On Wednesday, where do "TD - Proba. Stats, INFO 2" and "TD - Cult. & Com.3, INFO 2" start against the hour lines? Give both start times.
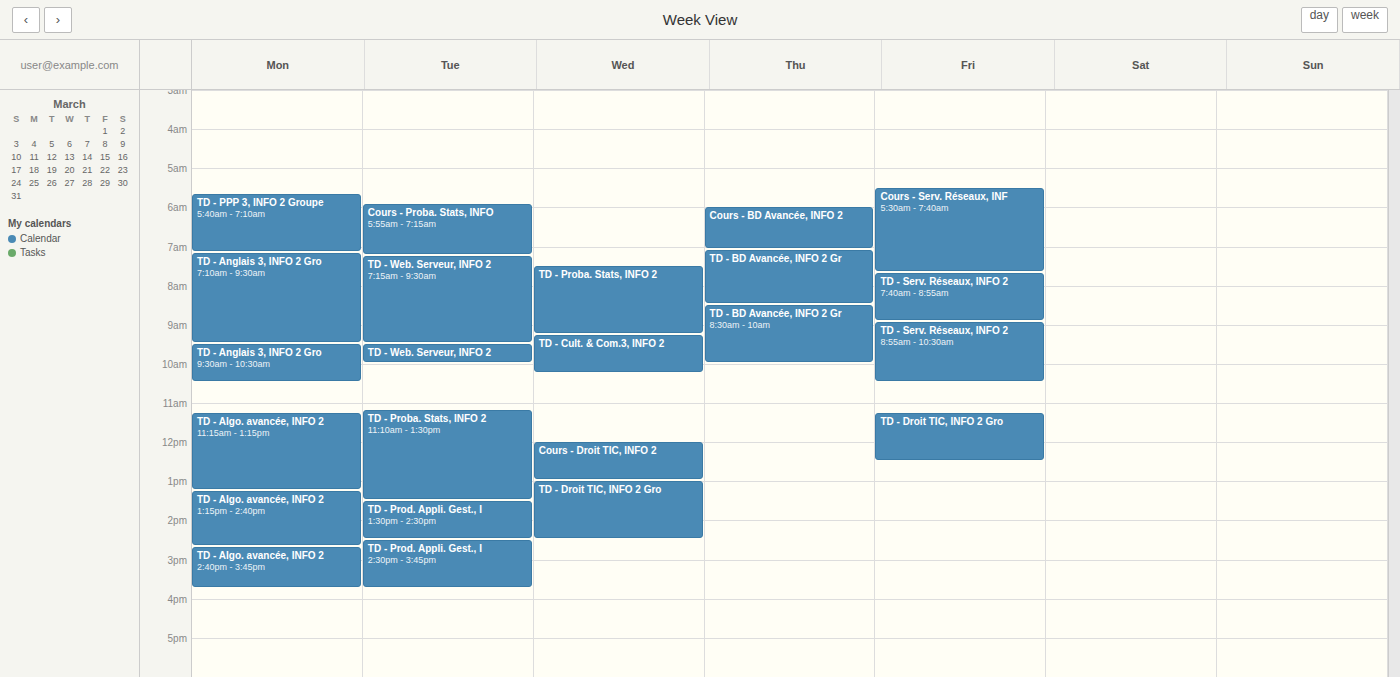
"TD - Proba. Stats, INFO 2": 7:30 AM, halfway between the 7 AM and 8 AM lines. "TD - Cult. & Com.3, INFO 2": 9:15 AM, neither: a quarter of the way from the 9 AM line to the 10 AM line.